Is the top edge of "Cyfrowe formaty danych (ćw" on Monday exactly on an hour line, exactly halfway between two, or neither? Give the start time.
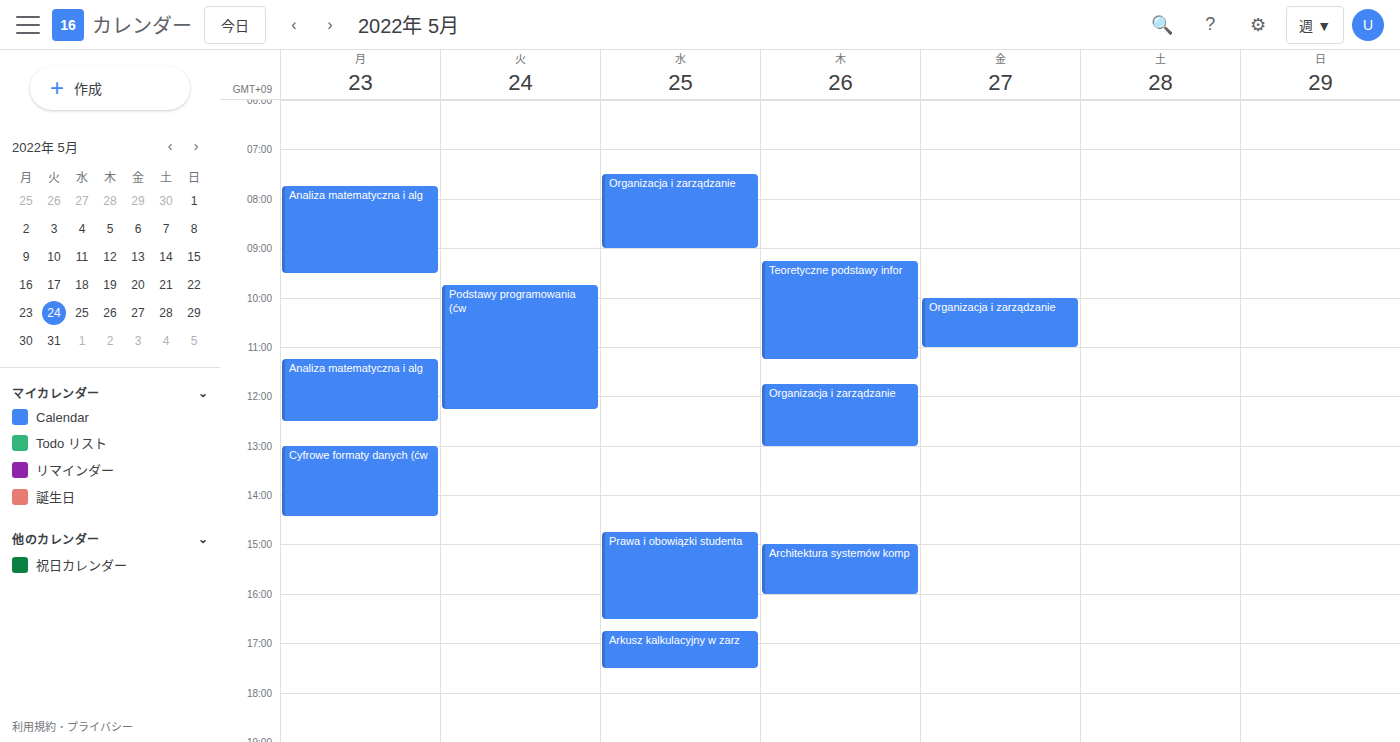
1:00 PM -- exactly on the 1 PM line.